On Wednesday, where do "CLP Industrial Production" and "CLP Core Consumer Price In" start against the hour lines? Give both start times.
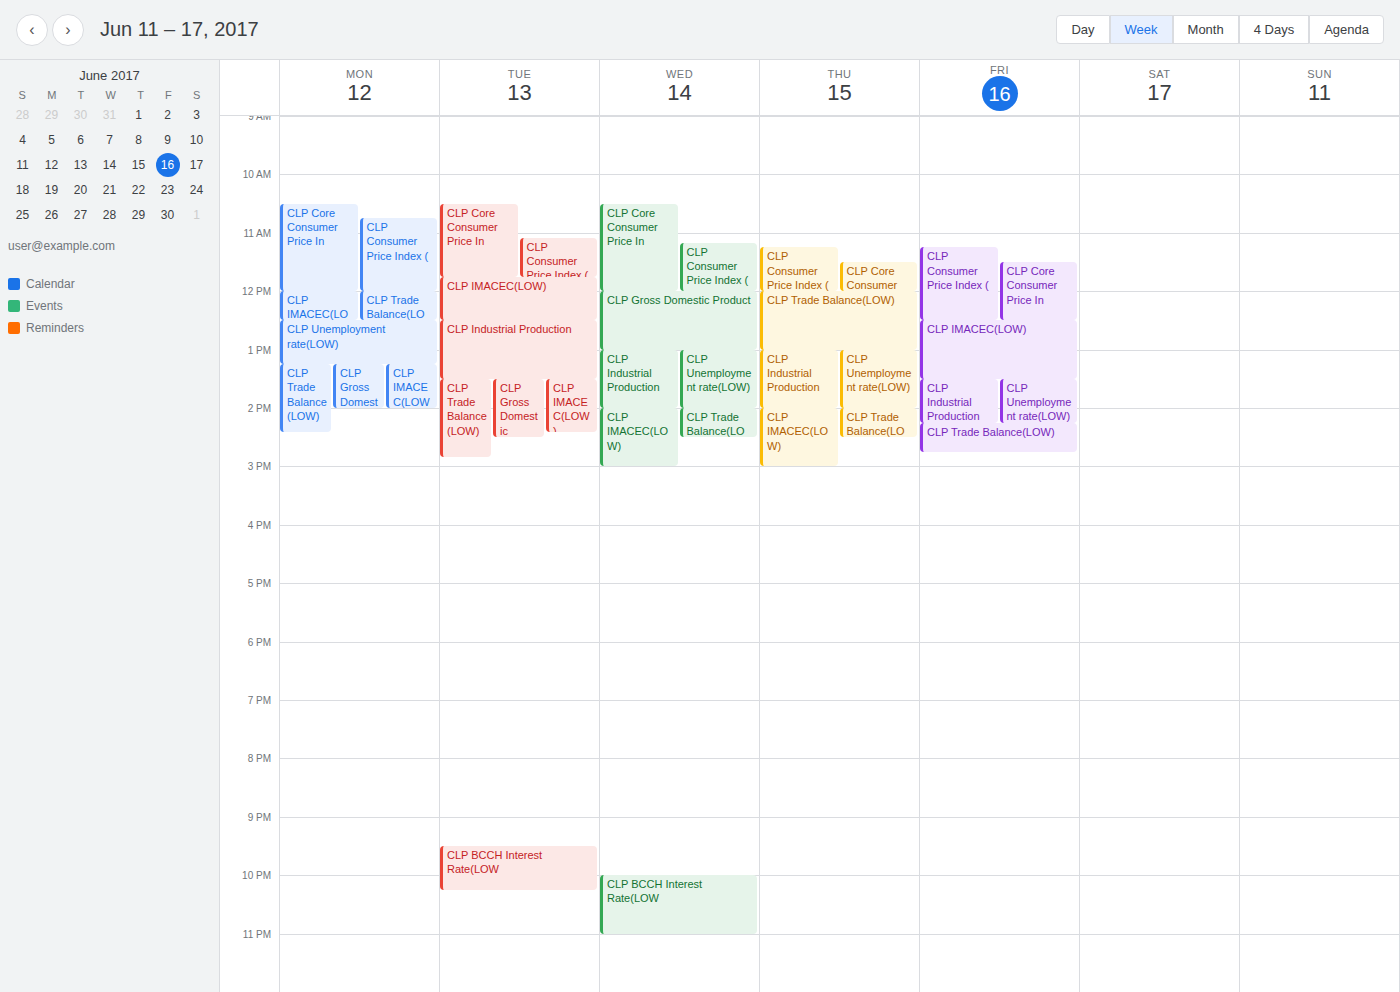
"CLP Industrial Production": 1:00 PM, exactly on the 1 PM line. "CLP Core Consumer Price In": 10:30 AM, halfway between the 10 AM and 11 AM lines.